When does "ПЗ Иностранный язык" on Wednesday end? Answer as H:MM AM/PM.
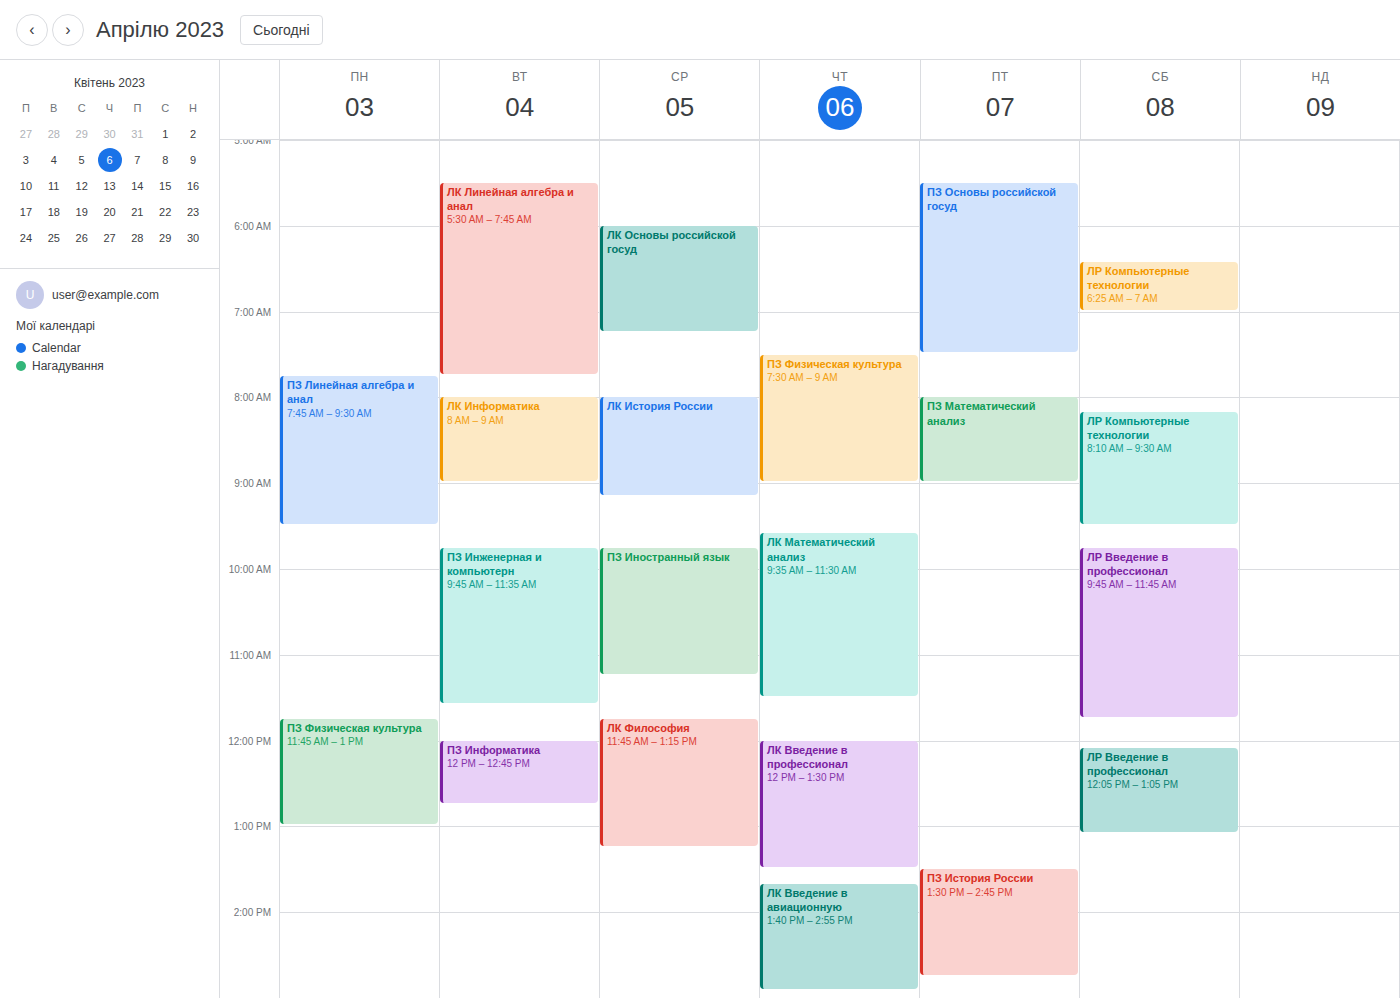
11:15 AM